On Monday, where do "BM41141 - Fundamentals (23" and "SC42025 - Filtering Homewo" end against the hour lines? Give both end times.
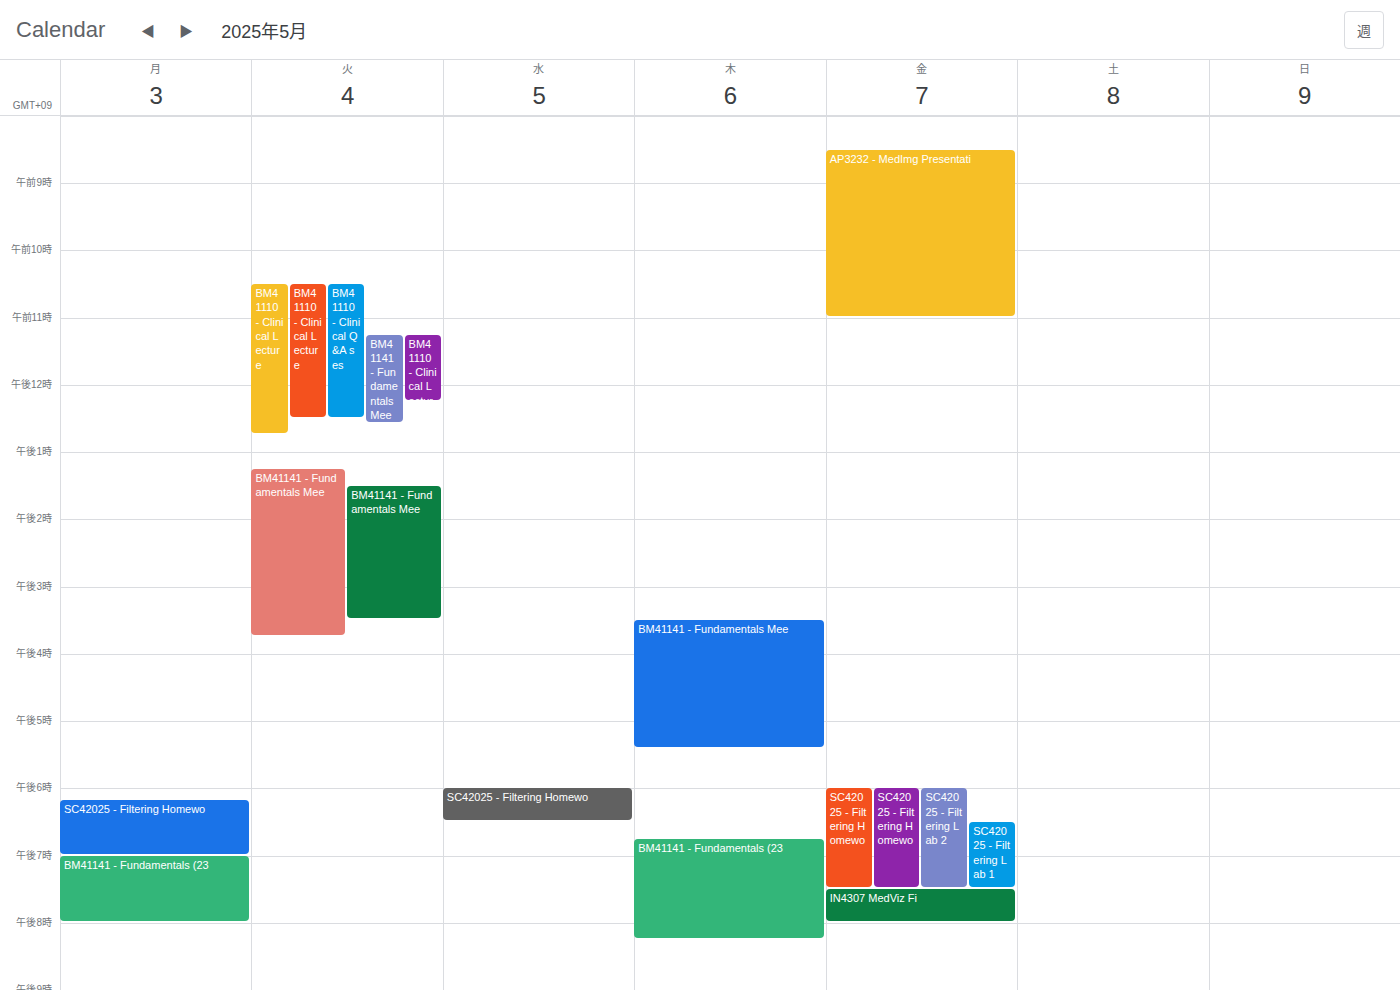
"BM41141 - Fundamentals (23": 8:00 PM, exactly on the 8 PM line. "SC42025 - Filtering Homewo": 7:00 PM, exactly on the 7 PM line.